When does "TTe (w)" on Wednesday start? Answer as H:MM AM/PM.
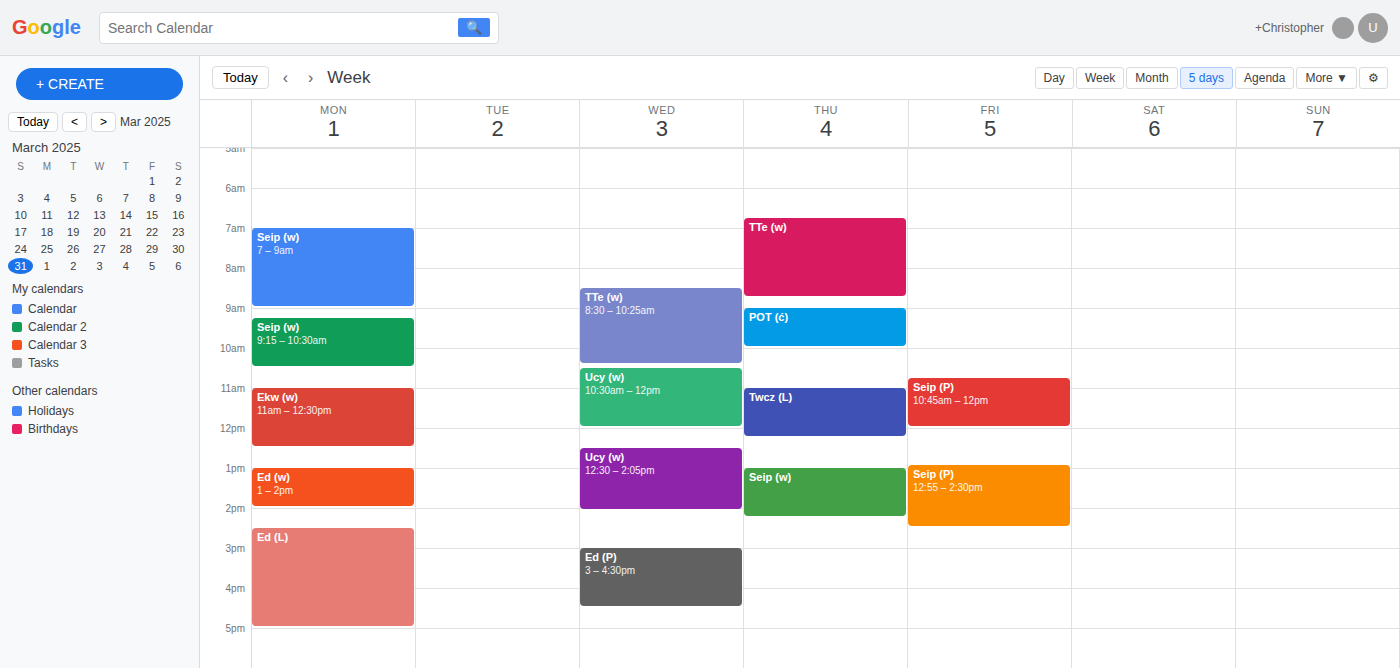
8:30 AM